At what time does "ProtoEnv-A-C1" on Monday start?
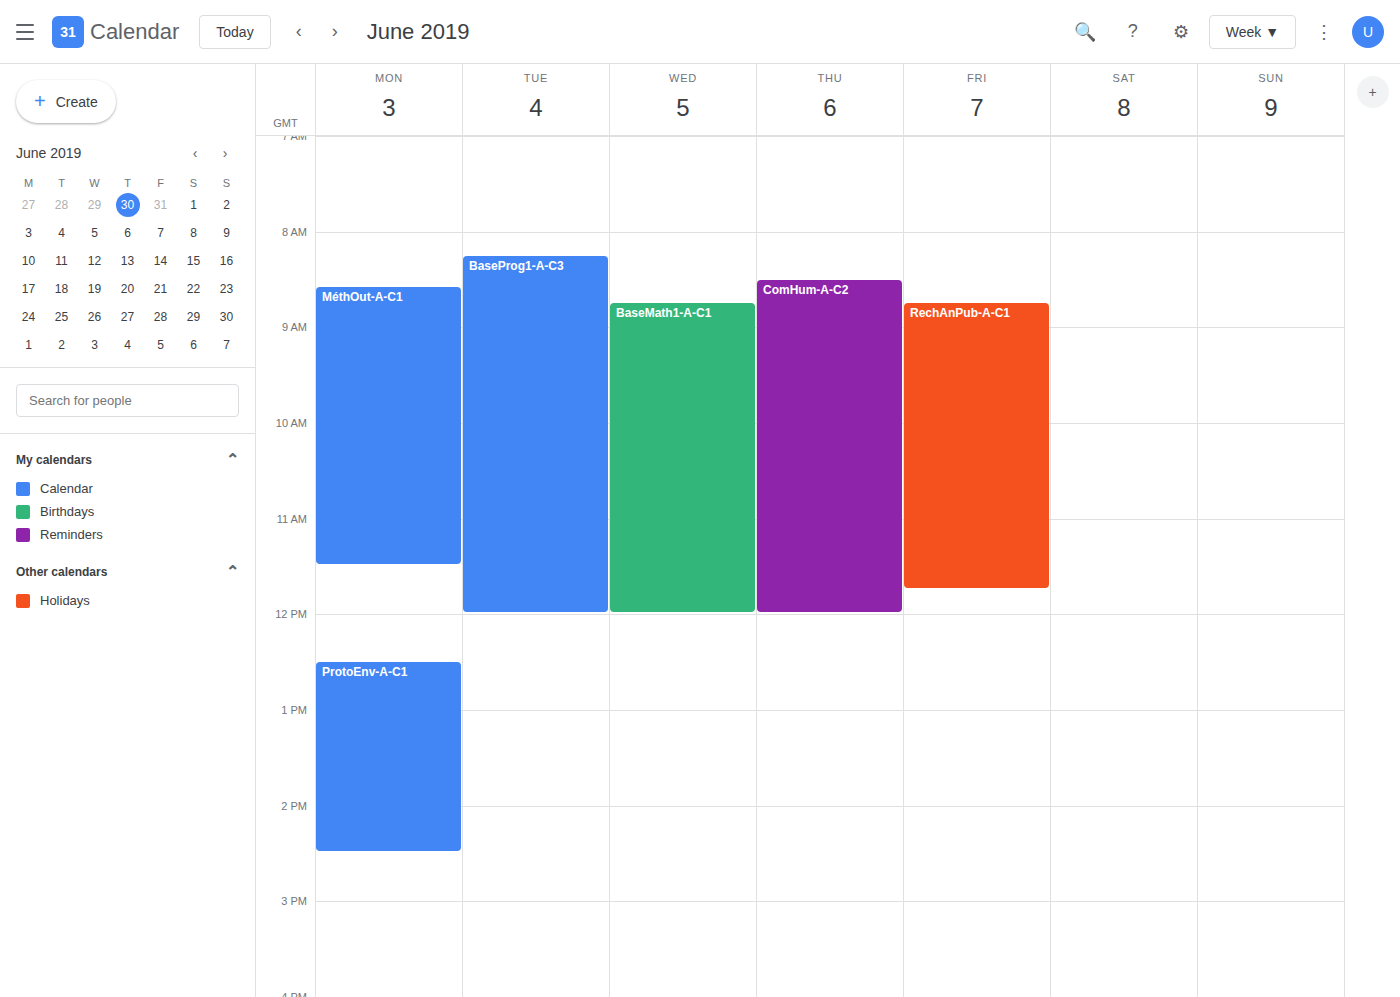
12:30 PM